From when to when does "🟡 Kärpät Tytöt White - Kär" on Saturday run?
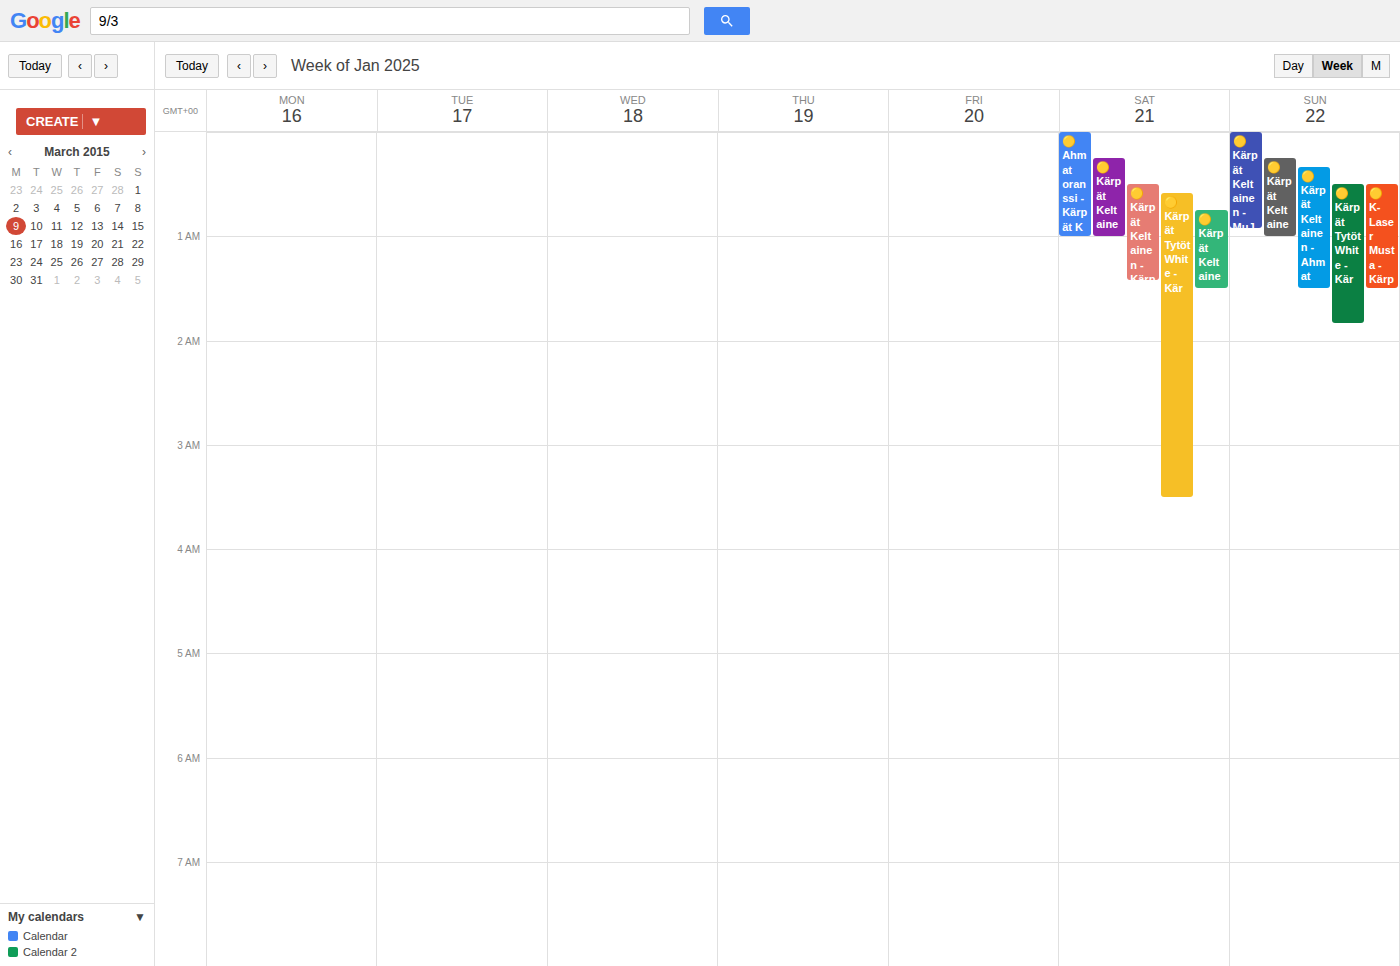
12:35 AM to 3:30 AM